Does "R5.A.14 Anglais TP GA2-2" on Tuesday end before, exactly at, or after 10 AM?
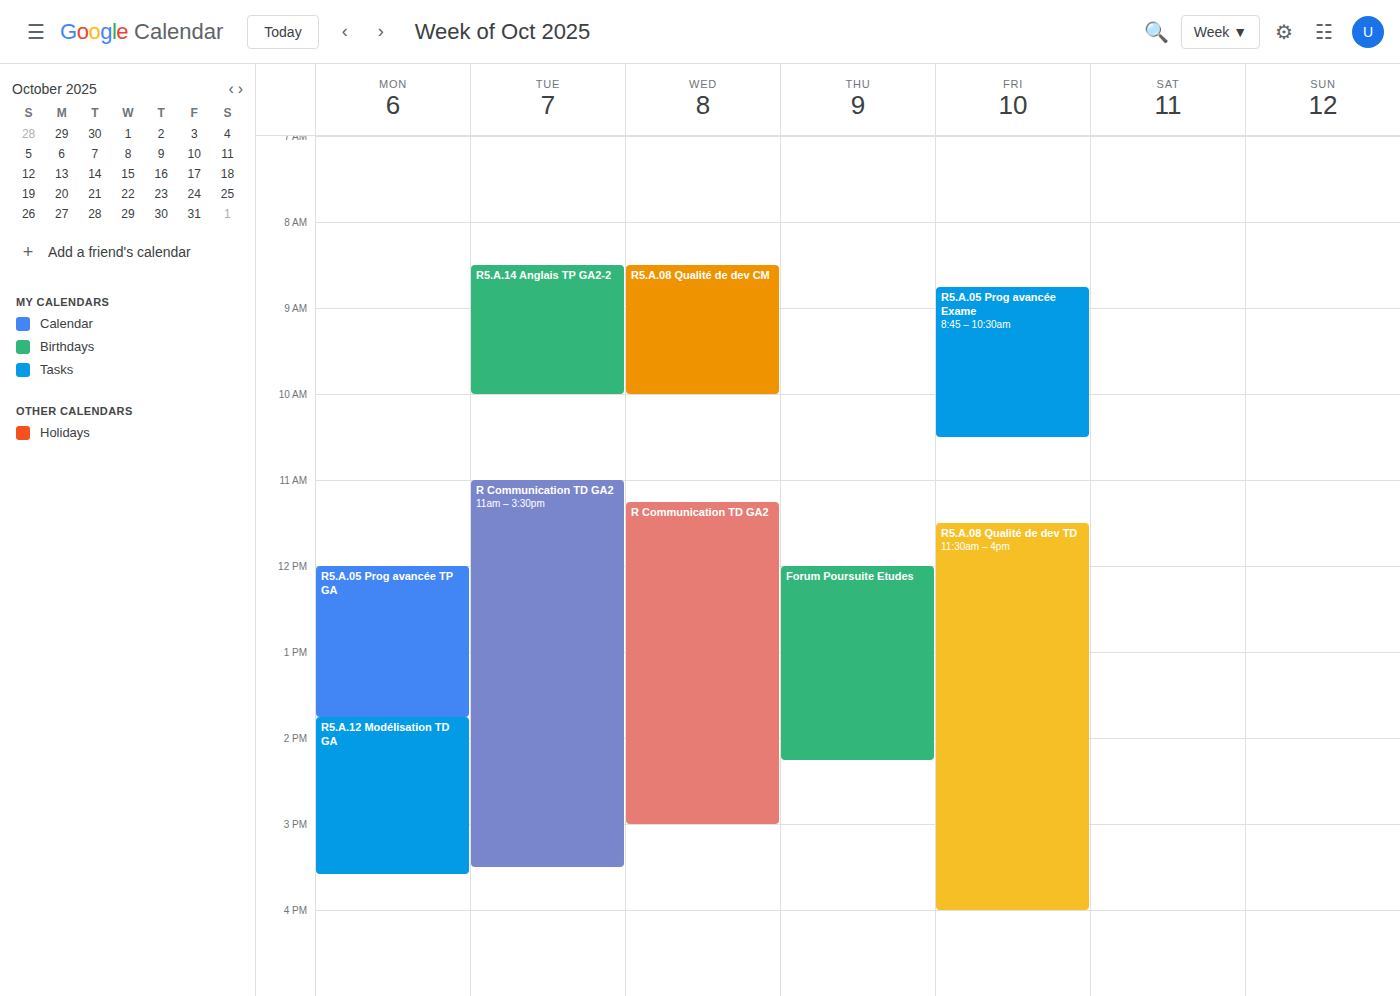
10:00 AM -- exactly at 10 AM, on the 10 AM line.